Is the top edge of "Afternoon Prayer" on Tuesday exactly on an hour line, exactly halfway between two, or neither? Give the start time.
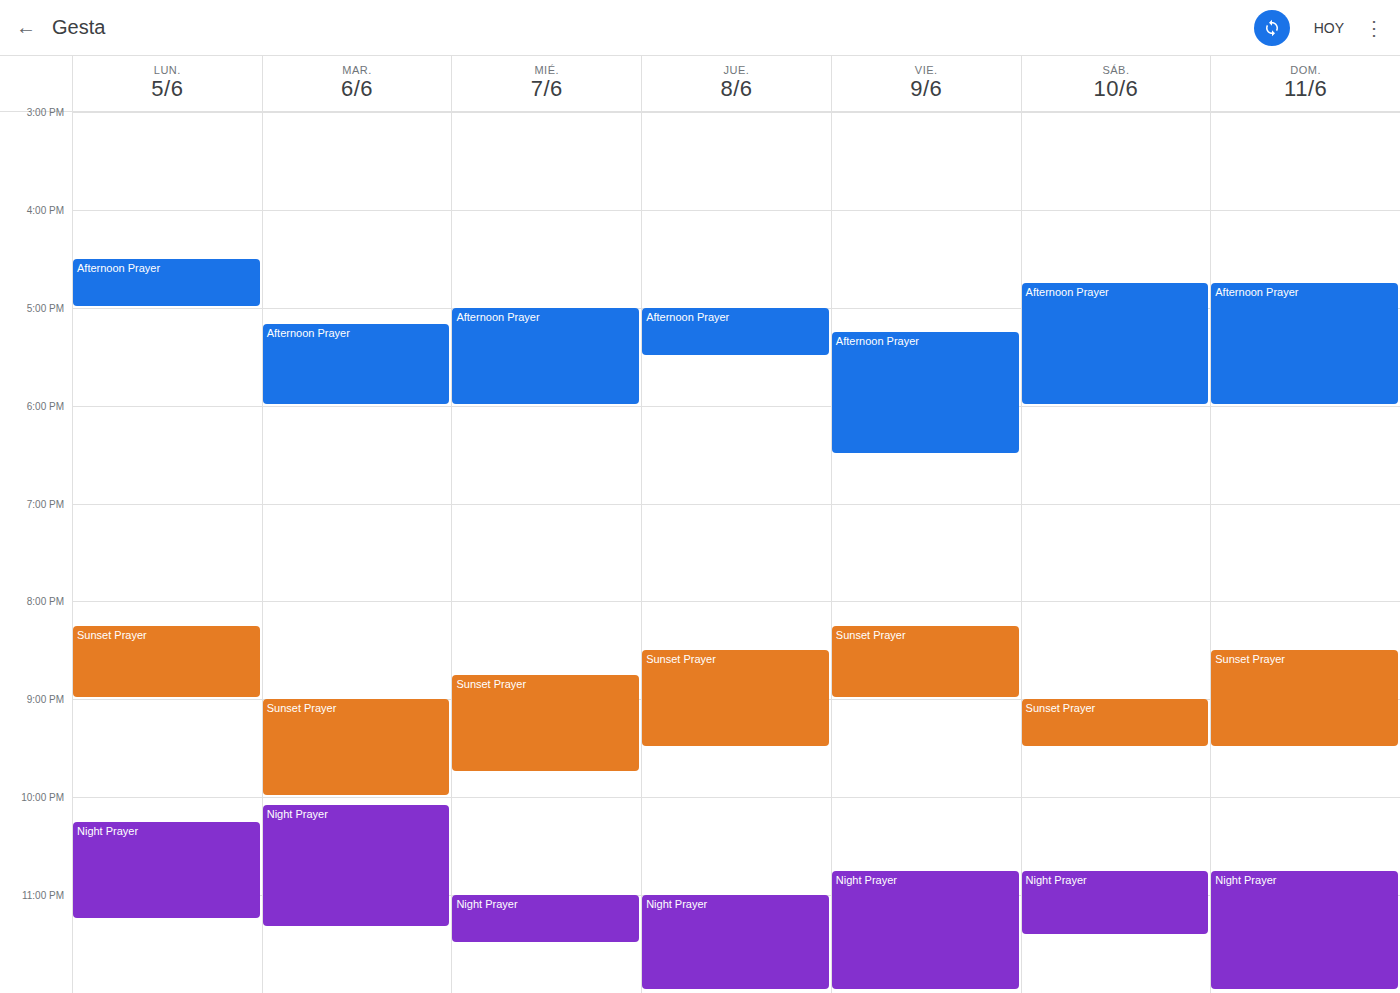
5:10 PM -- neither: 10 minutes below the 5 PM line and 50 minutes above the 6 PM line.